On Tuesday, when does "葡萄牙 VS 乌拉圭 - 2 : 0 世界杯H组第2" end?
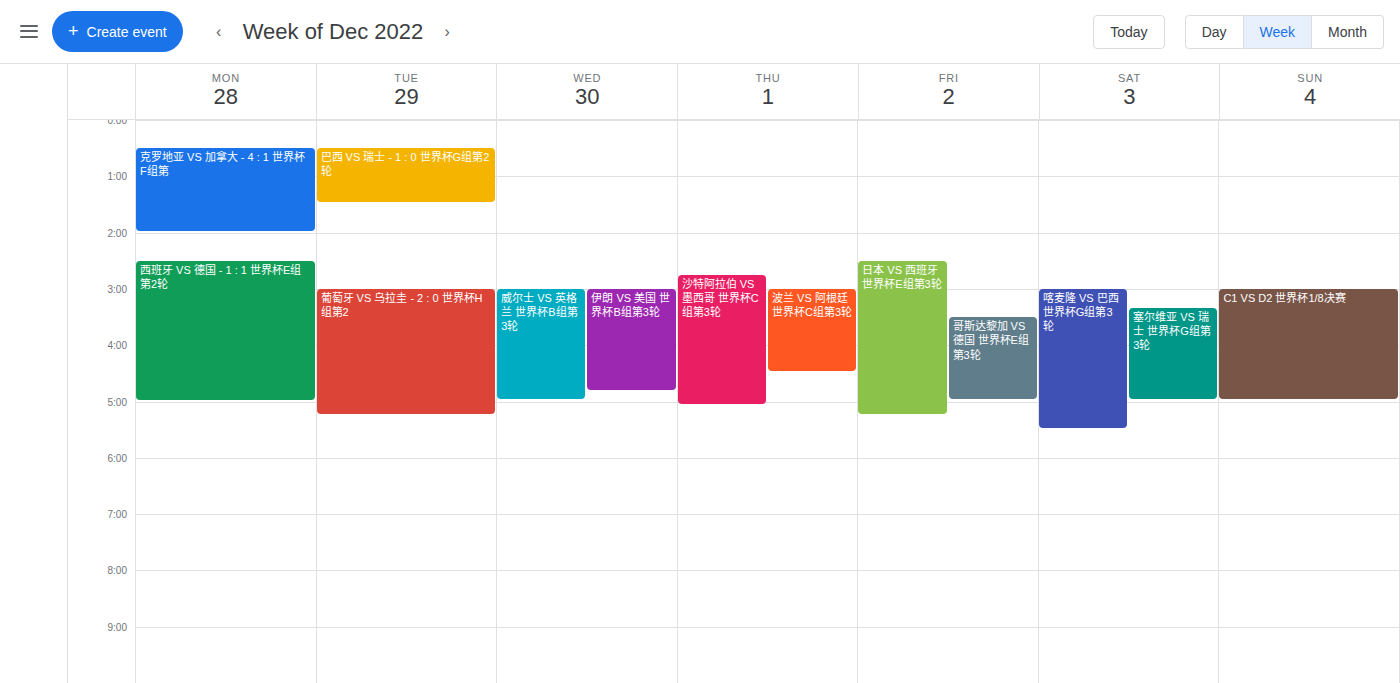
05:15